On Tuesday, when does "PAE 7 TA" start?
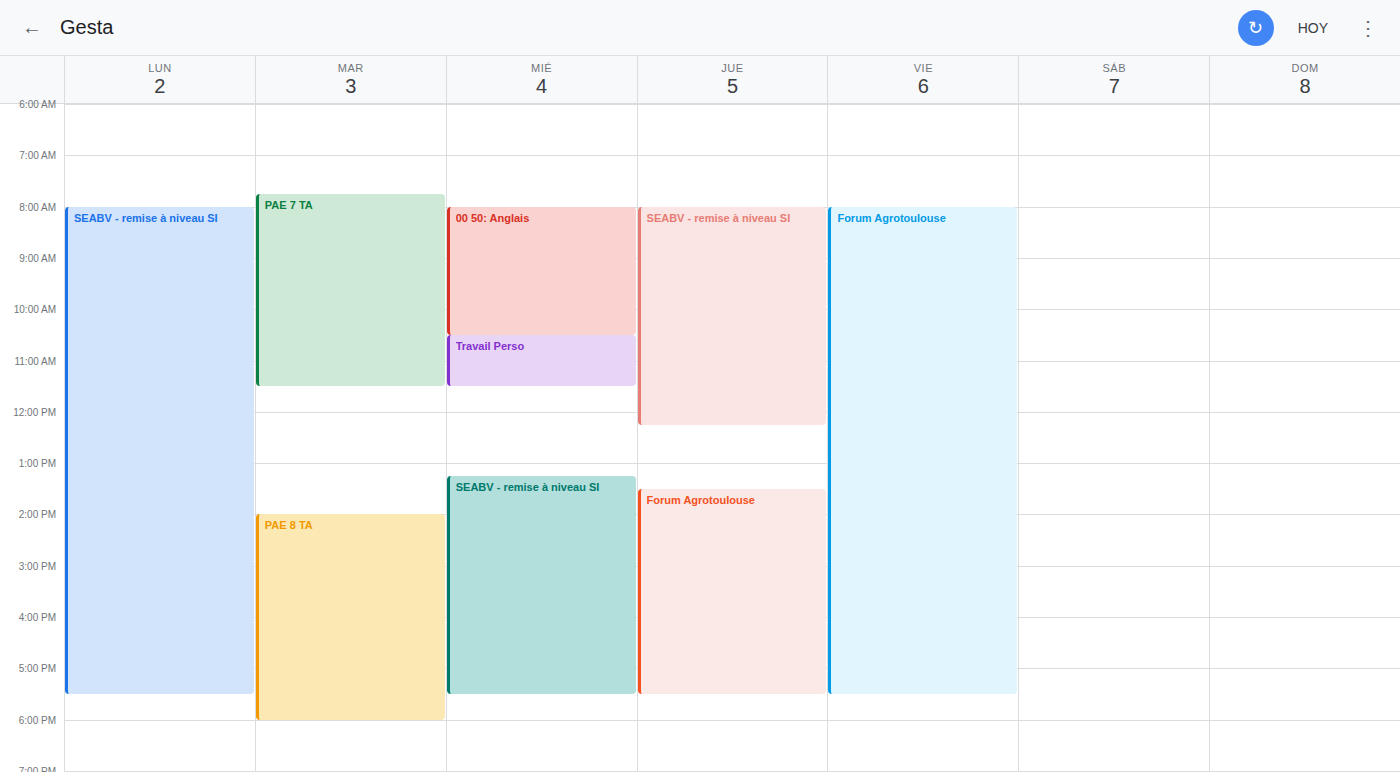
07:45